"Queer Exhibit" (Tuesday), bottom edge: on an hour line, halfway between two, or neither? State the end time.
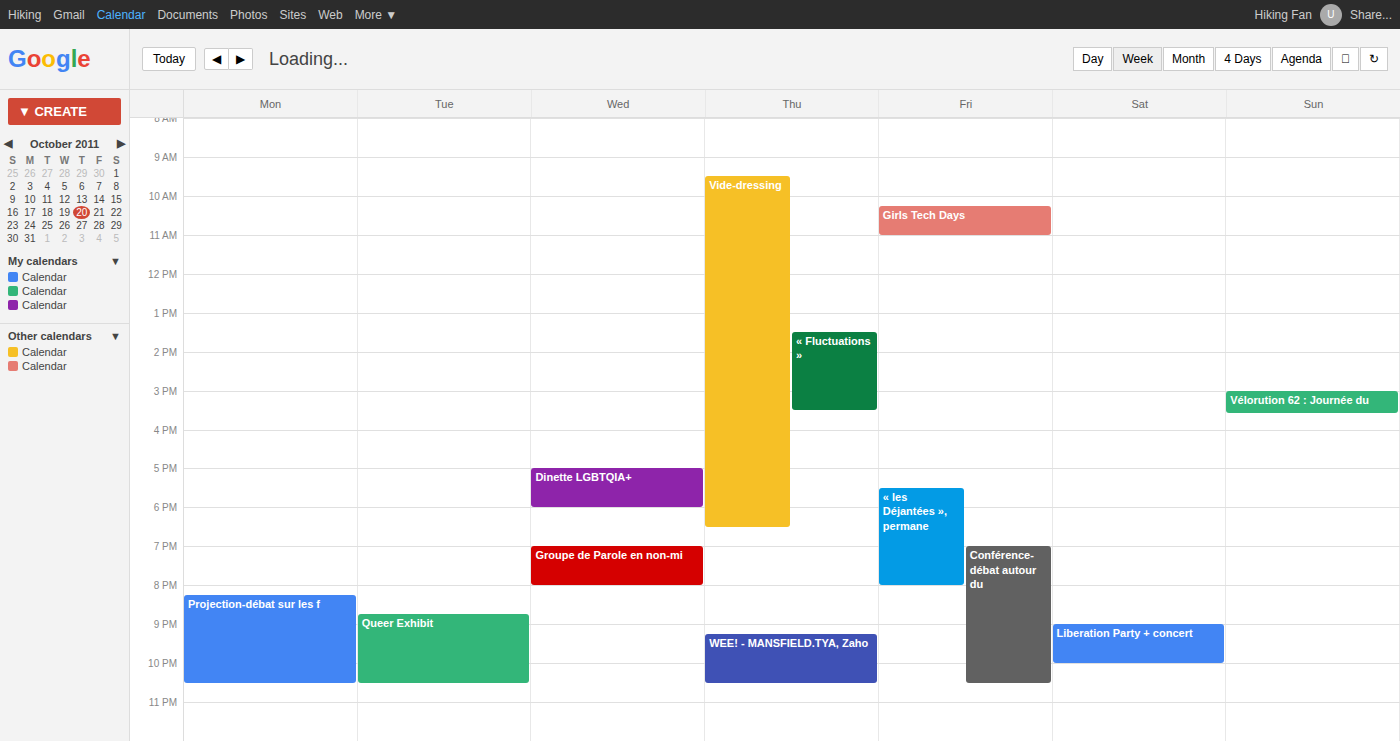
10:30 PM -- halfway between the 10 PM and 11 PM lines.